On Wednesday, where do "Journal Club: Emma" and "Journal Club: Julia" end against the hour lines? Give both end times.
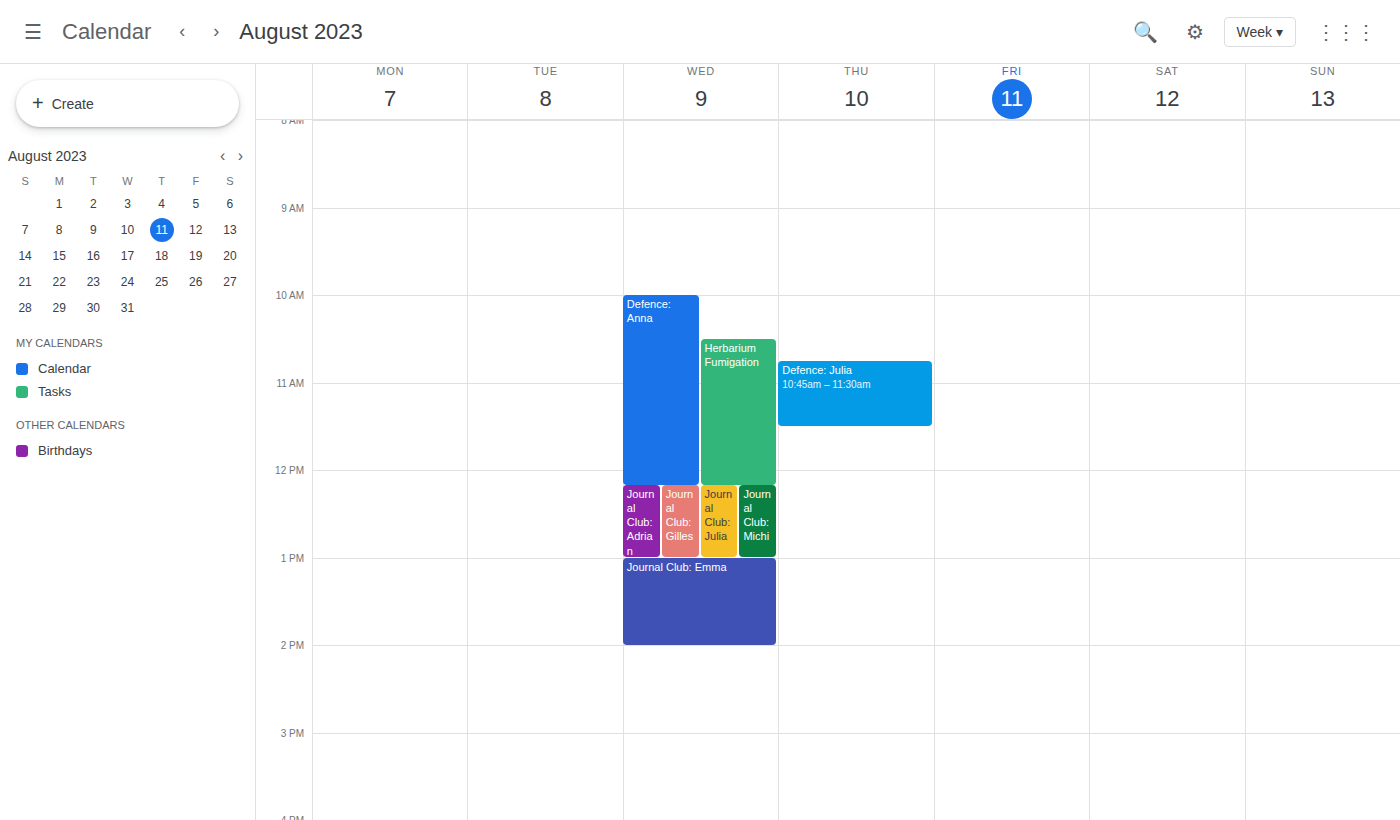
"Journal Club: Emma": 2:00 PM, exactly on the 2 PM line. "Journal Club: Julia": 1:00 PM, exactly on the 1 PM line.